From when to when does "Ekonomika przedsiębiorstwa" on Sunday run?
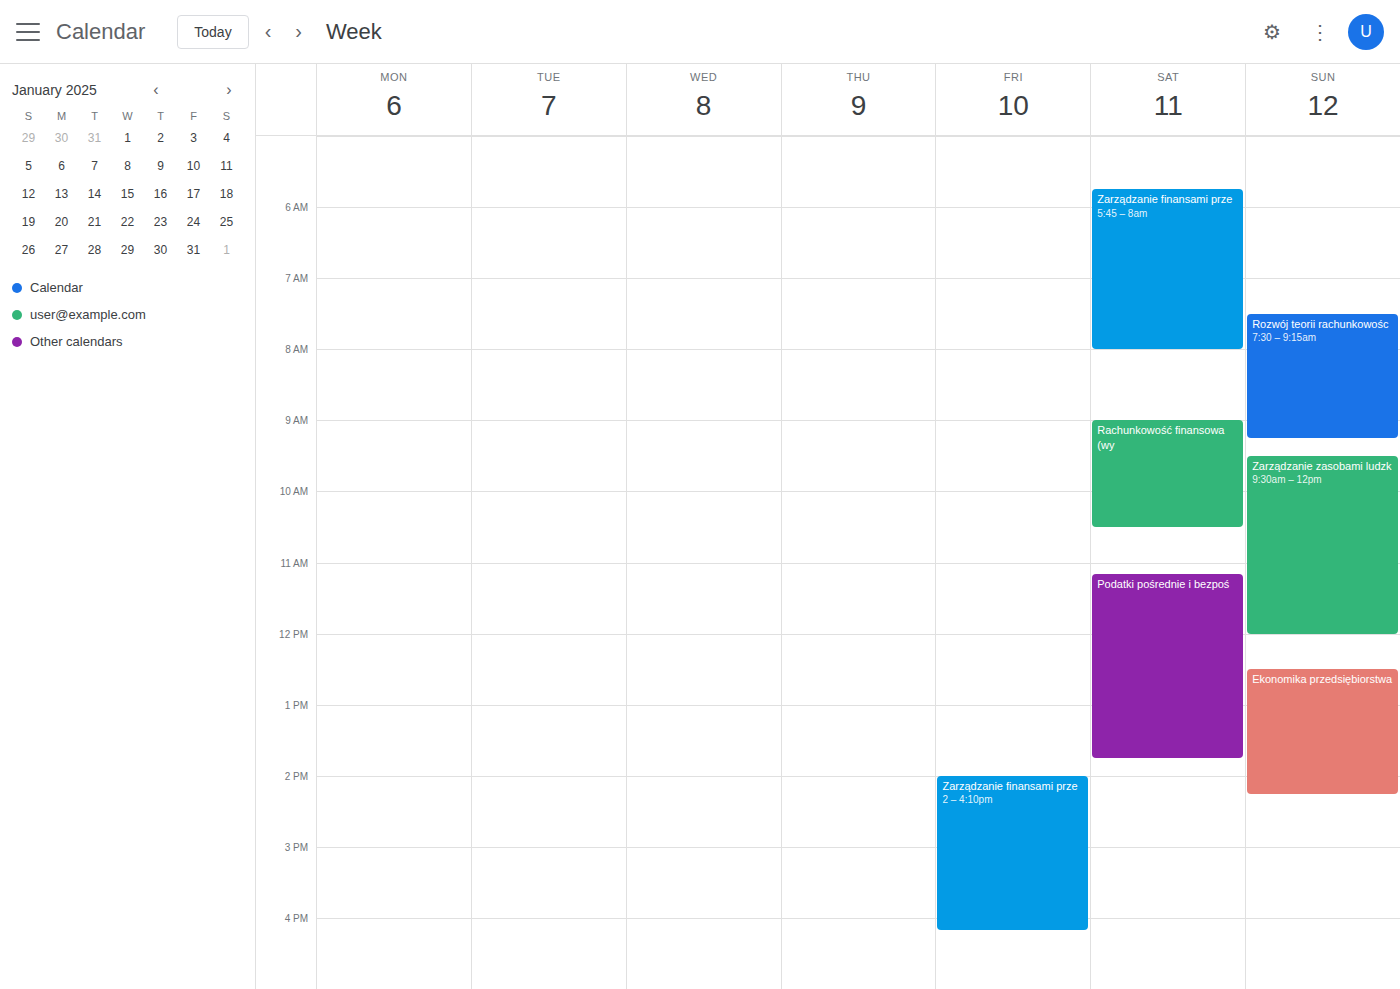
12:30 PM to 2:15 PM